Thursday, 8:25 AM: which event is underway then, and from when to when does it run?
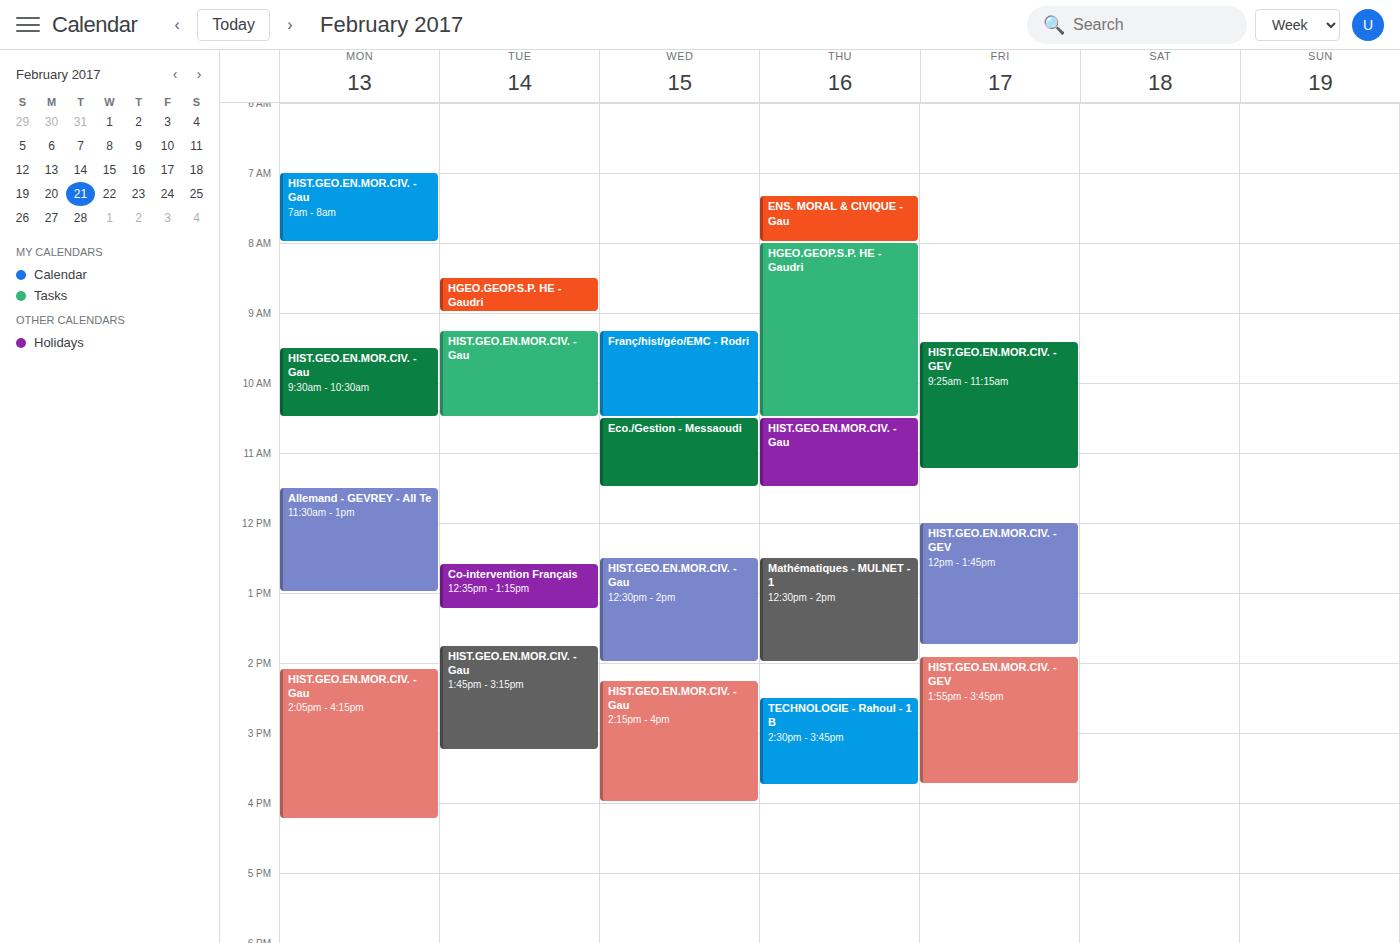
"HGEO.GEOP.S.P. HE - Gaudri", 8:00 AM to 10:30 AM